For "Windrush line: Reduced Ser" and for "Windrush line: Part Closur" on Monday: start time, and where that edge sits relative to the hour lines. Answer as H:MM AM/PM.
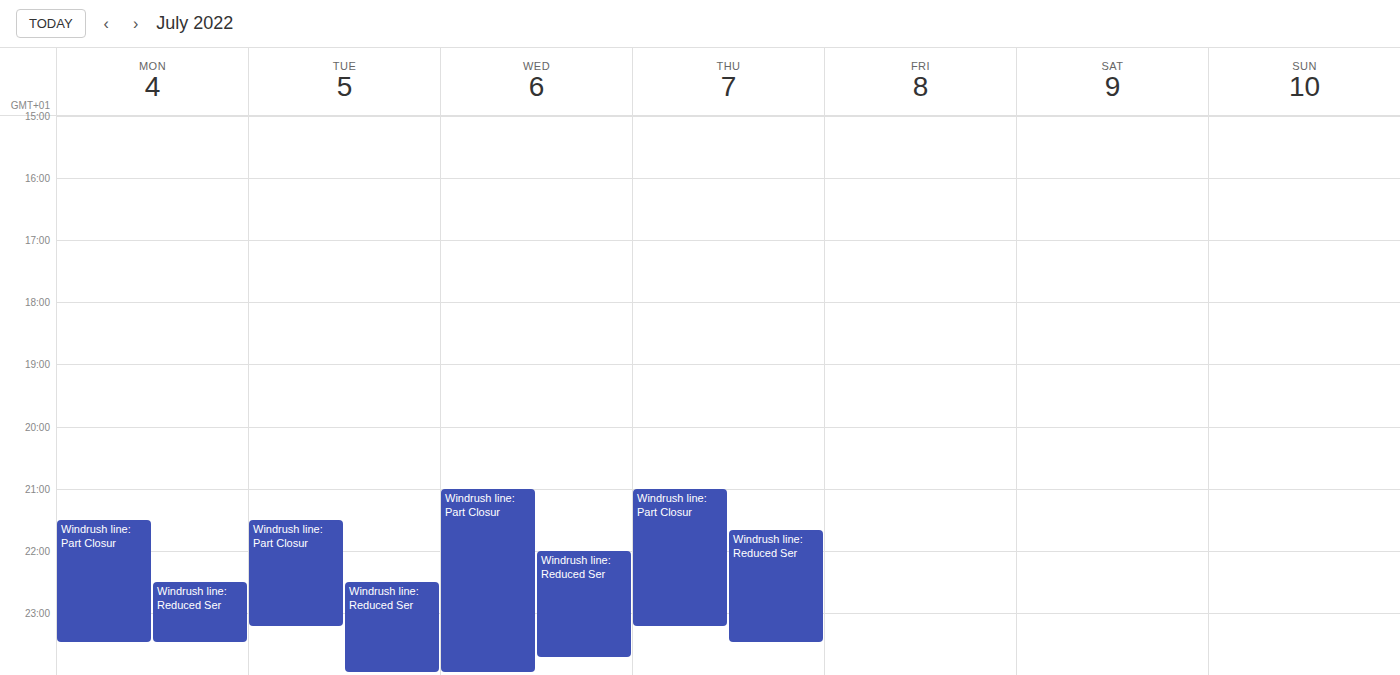
"Windrush line: Reduced Ser": 10:30 PM, halfway between the 10 PM and 11 PM lines. "Windrush line: Part Closur": 9:30 PM, halfway between the 9 PM and 10 PM lines.